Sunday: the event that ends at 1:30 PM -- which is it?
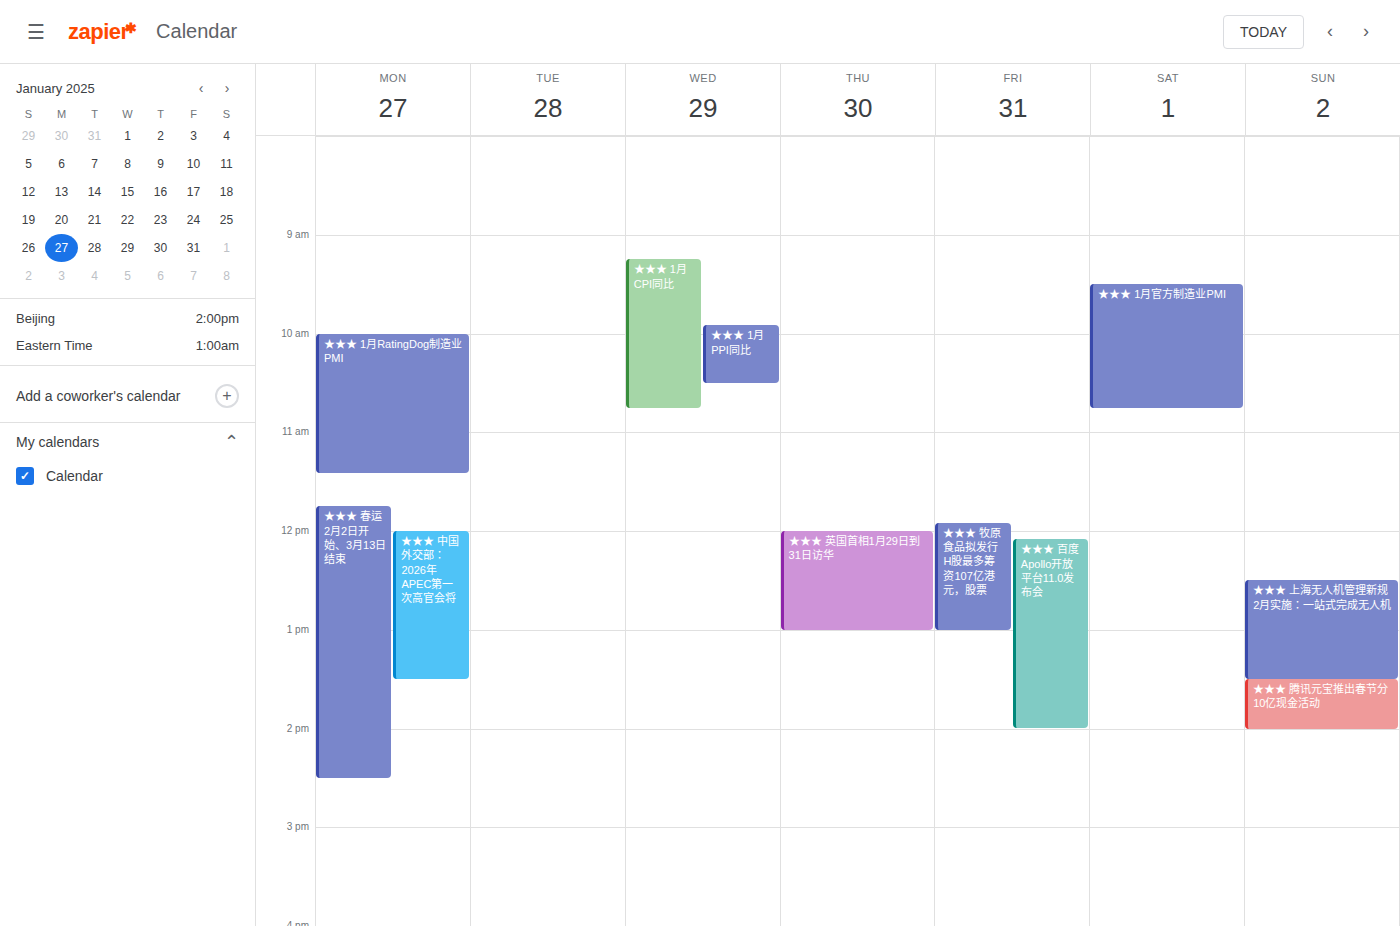
"★★★ 上海无人机管理新规2月实施：一站式完成无人机"